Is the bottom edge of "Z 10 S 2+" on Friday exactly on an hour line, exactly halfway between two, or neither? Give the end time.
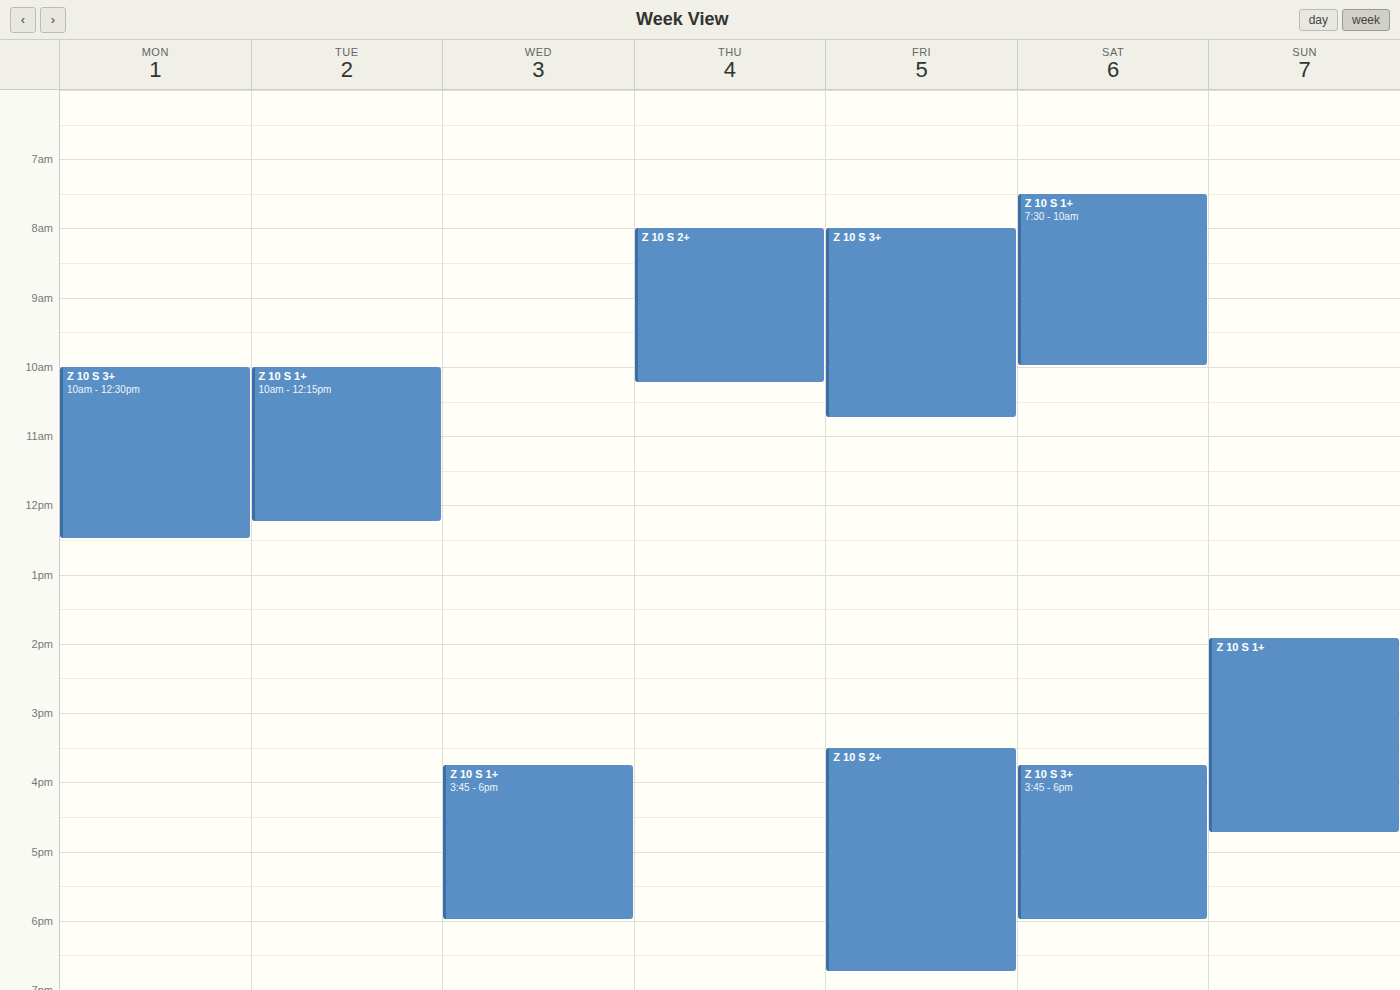
6:45 PM -- neither: three quarters of the way from the 6 PM line to the 7 PM line.